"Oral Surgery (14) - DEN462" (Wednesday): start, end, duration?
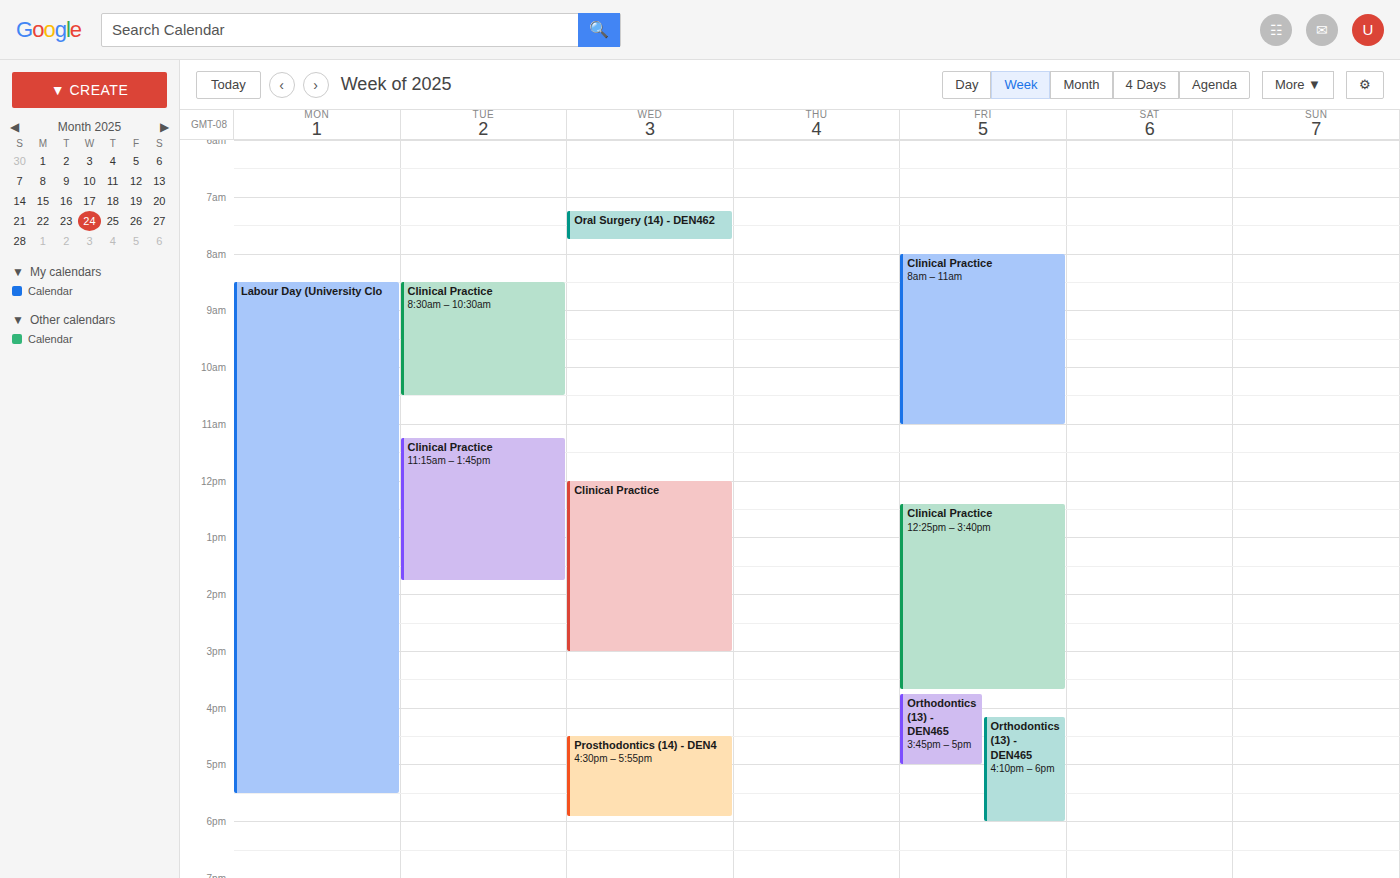
7:15 AM to 7:45 AM, 30 minutes